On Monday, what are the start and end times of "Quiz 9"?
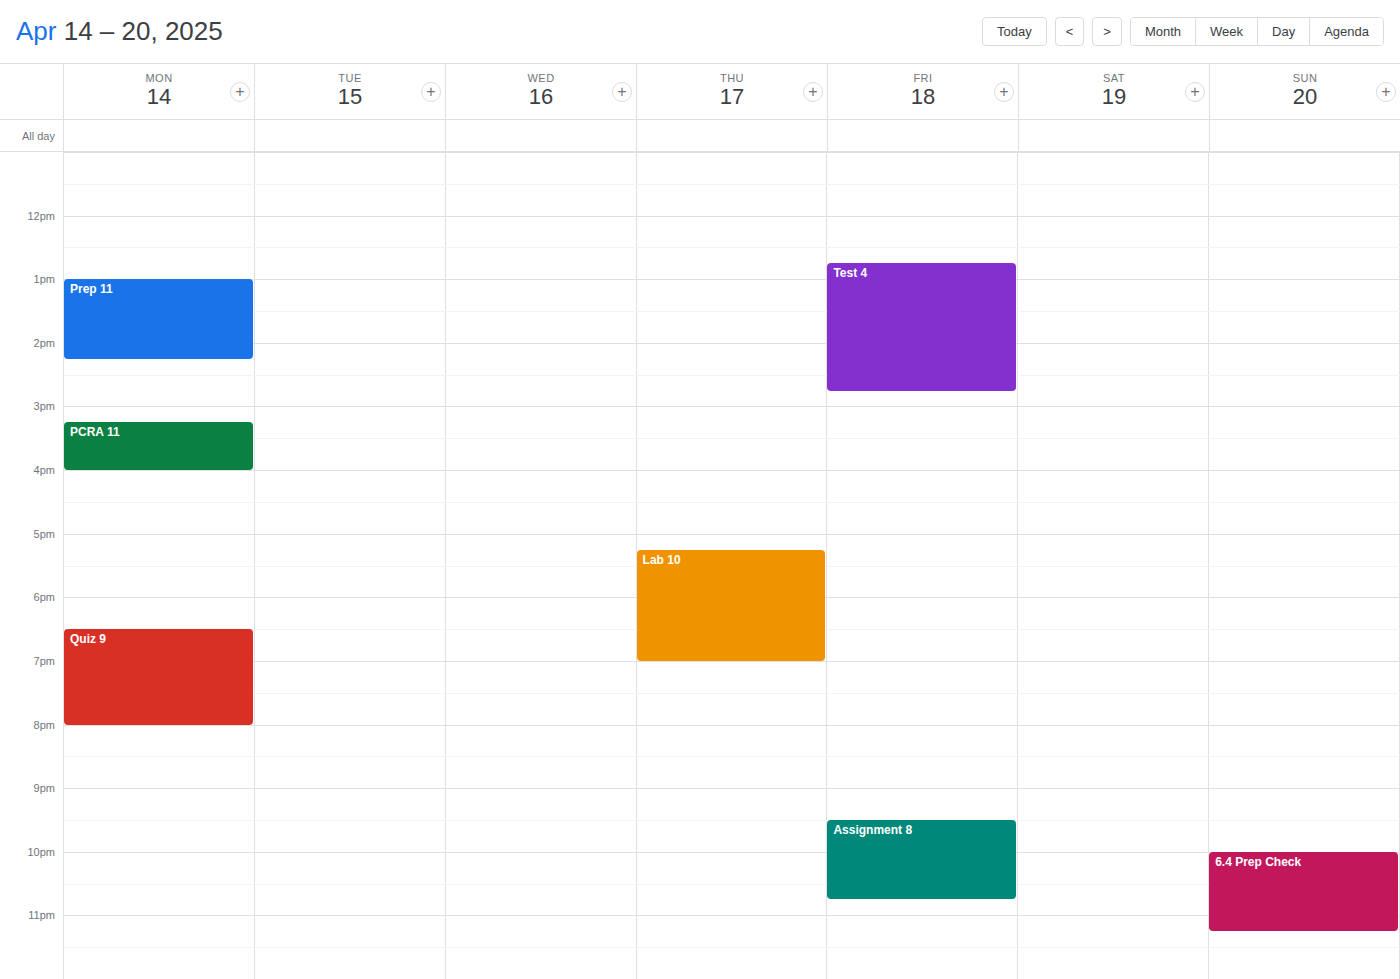
6:30 PM to 8:00 PM